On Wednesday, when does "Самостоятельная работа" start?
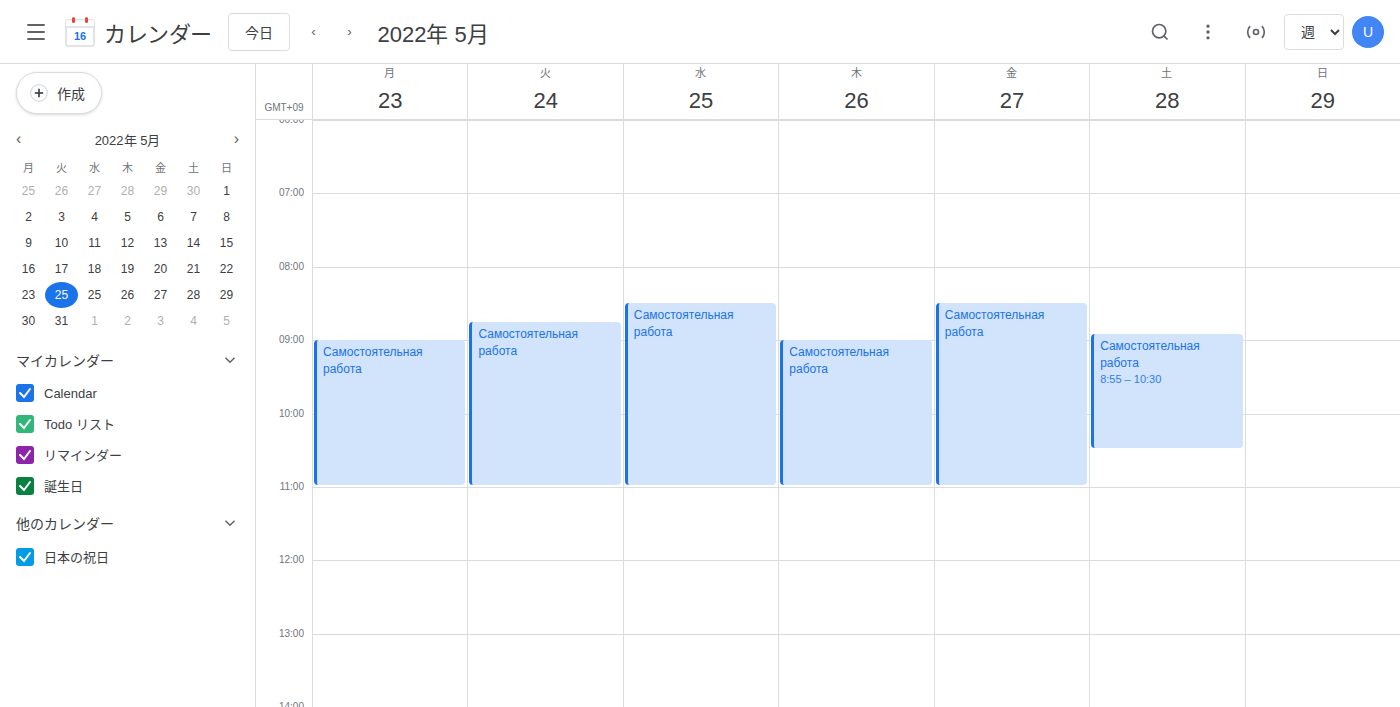
8:30 AM